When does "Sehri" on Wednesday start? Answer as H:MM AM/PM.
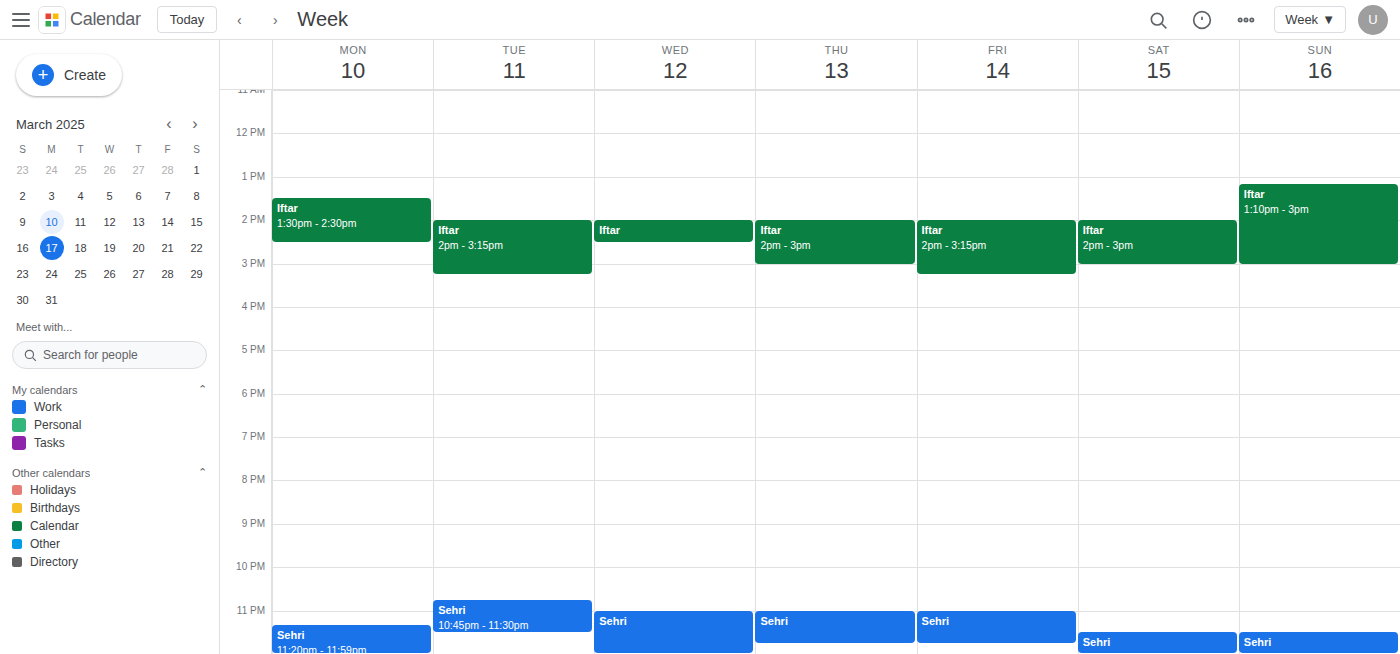
11:00 PM